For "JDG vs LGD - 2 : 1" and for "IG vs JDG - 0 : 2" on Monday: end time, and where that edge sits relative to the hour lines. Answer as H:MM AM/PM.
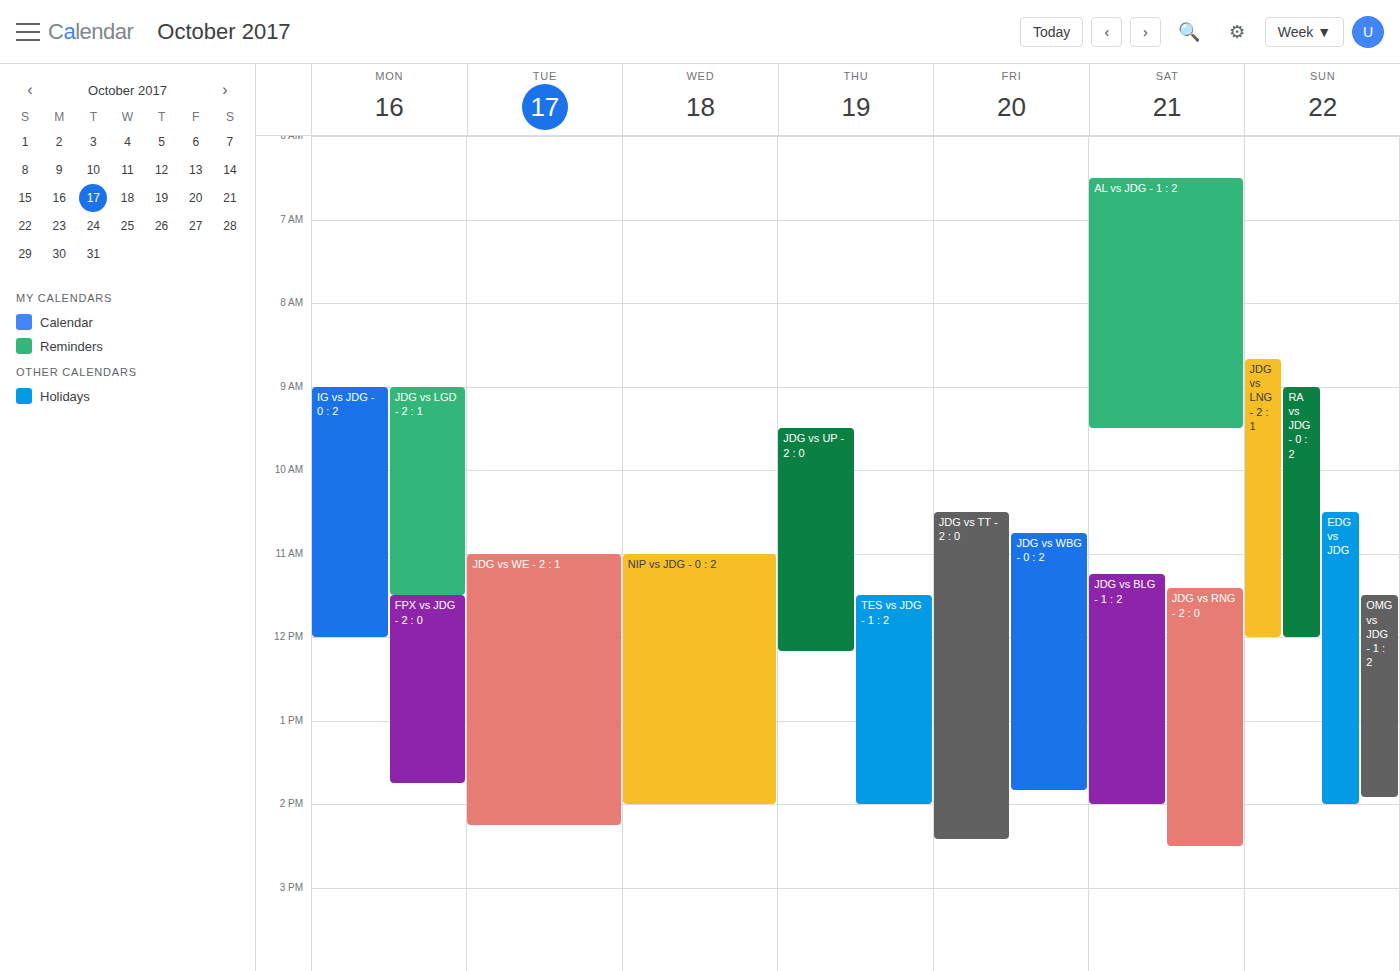
"JDG vs LGD - 2 : 1": 11:30 AM, halfway between the 11 AM and 12 PM lines. "IG vs JDG - 0 : 2": 12:00 PM, exactly on the 12 PM line.